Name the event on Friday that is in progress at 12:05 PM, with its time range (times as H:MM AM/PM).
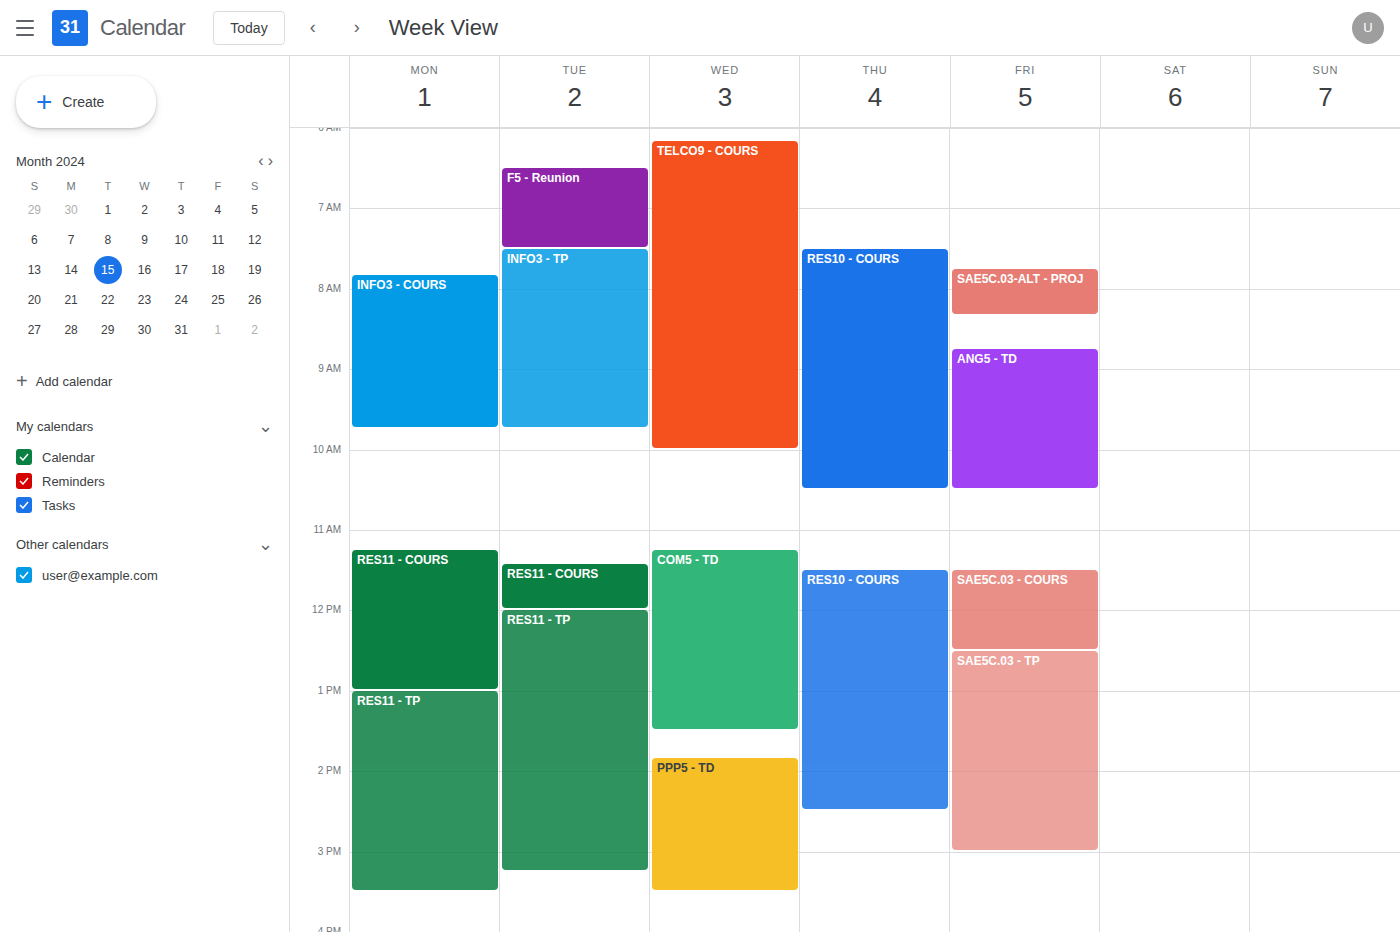
"SAE5C.03 - COURS", 11:30 AM to 12:30 PM